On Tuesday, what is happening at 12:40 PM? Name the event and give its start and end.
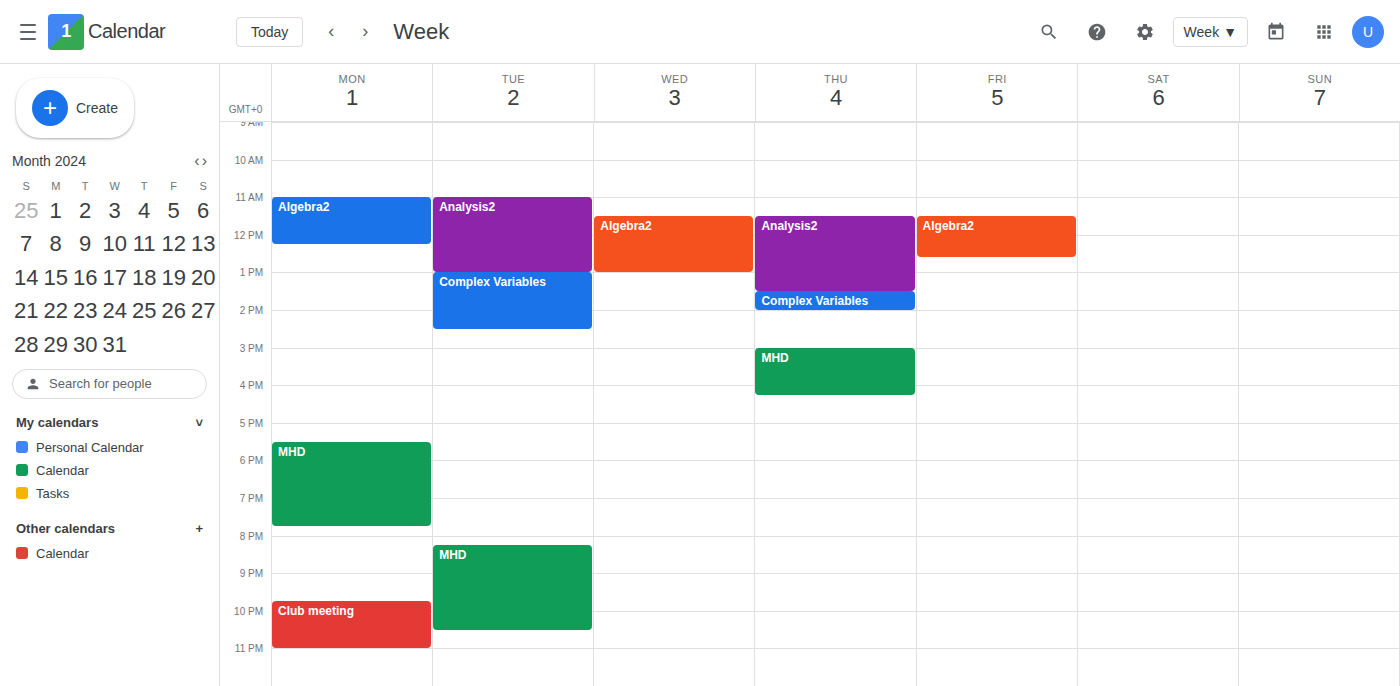
"Analysis2", 11:00 AM to 1:00 PM